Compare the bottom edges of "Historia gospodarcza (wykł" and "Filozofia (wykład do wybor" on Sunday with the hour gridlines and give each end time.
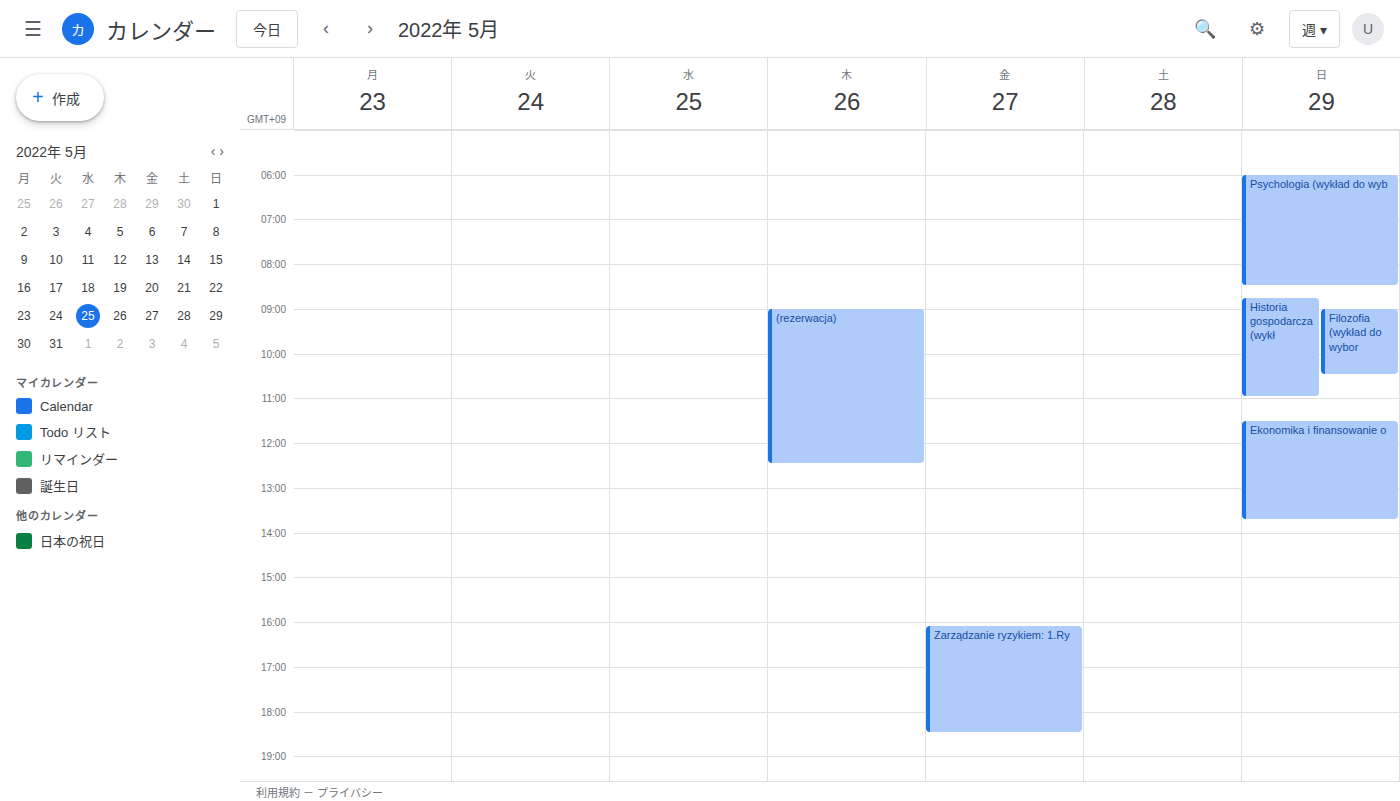
"Historia gospodarcza (wykł": 11:00 AM, exactly on the 11 AM line. "Filozofia (wykład do wybor": 10:30 AM, halfway between the 10 AM and 11 AM lines.